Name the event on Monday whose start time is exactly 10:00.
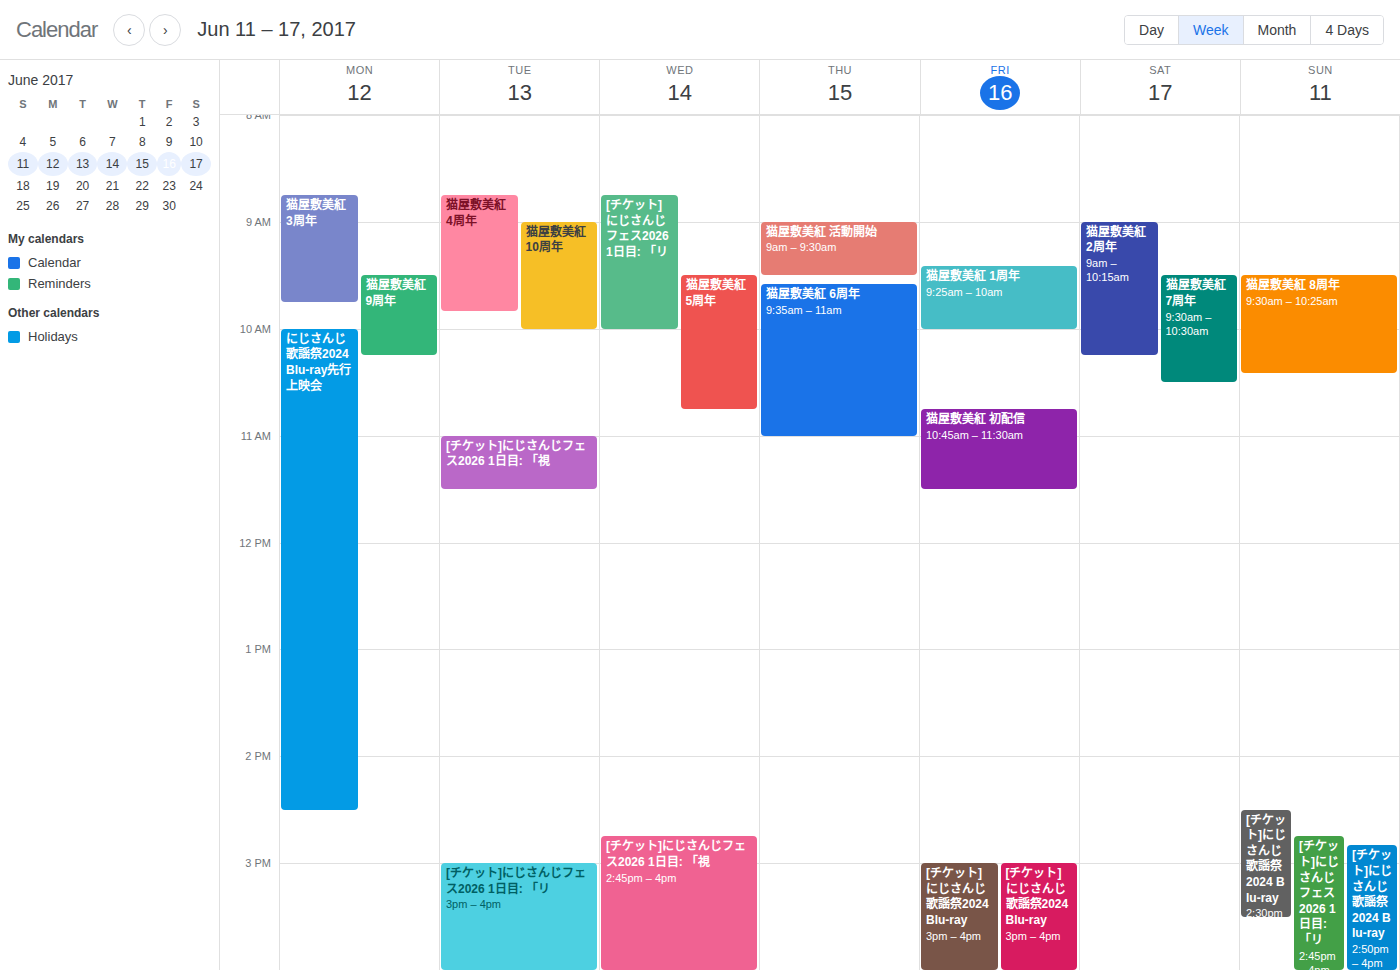
"にじさんじ歌謡祭2024 Blu-ray先行上映会"